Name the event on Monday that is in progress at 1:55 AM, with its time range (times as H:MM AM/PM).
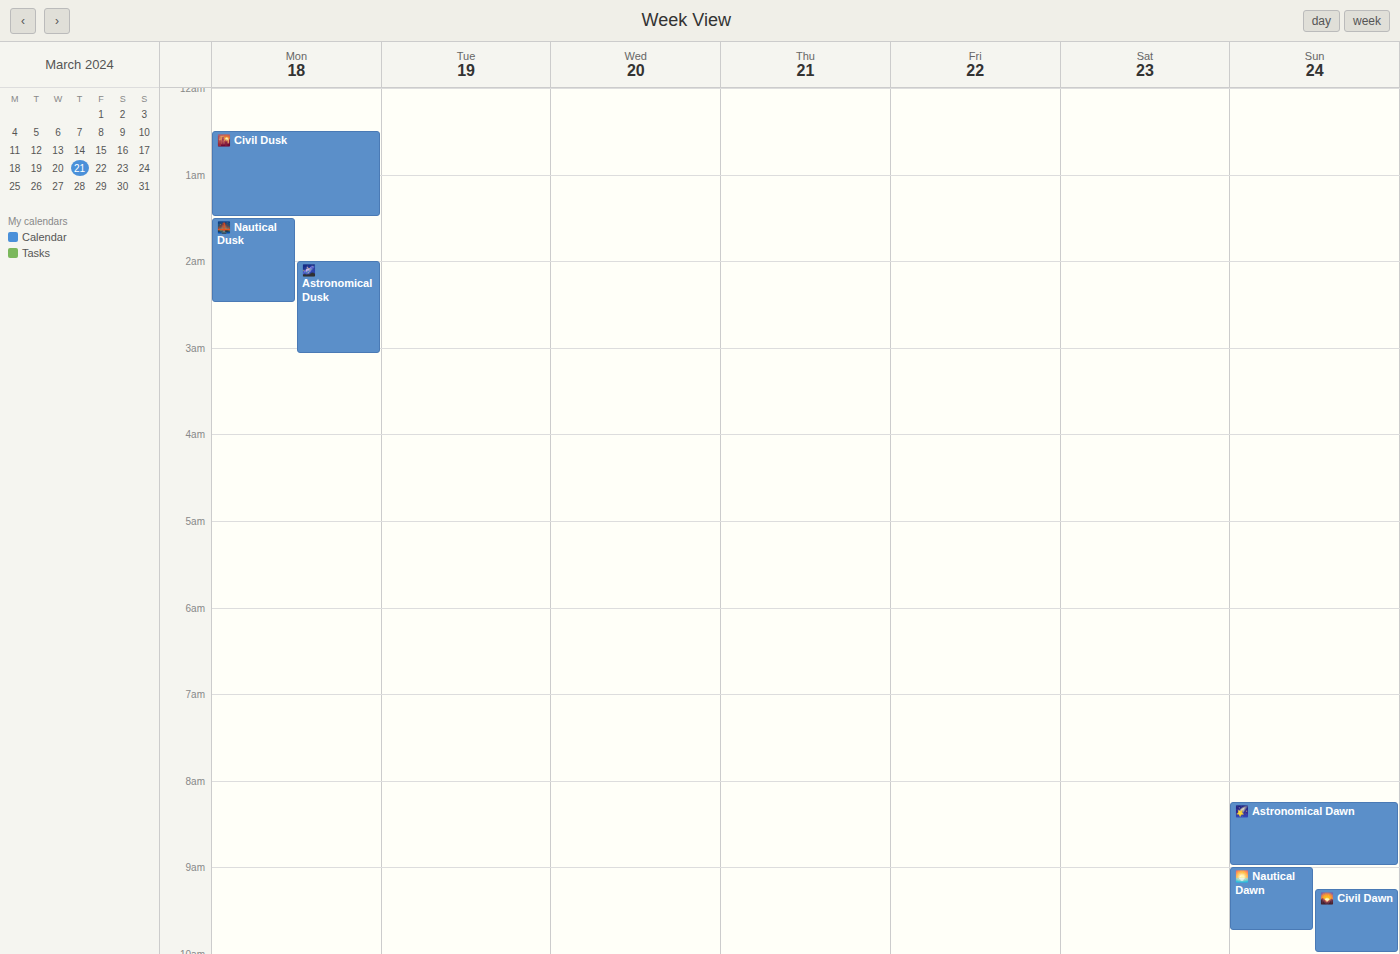
"🌉 Nautical Dusk", 1:30 AM to 2:30 AM